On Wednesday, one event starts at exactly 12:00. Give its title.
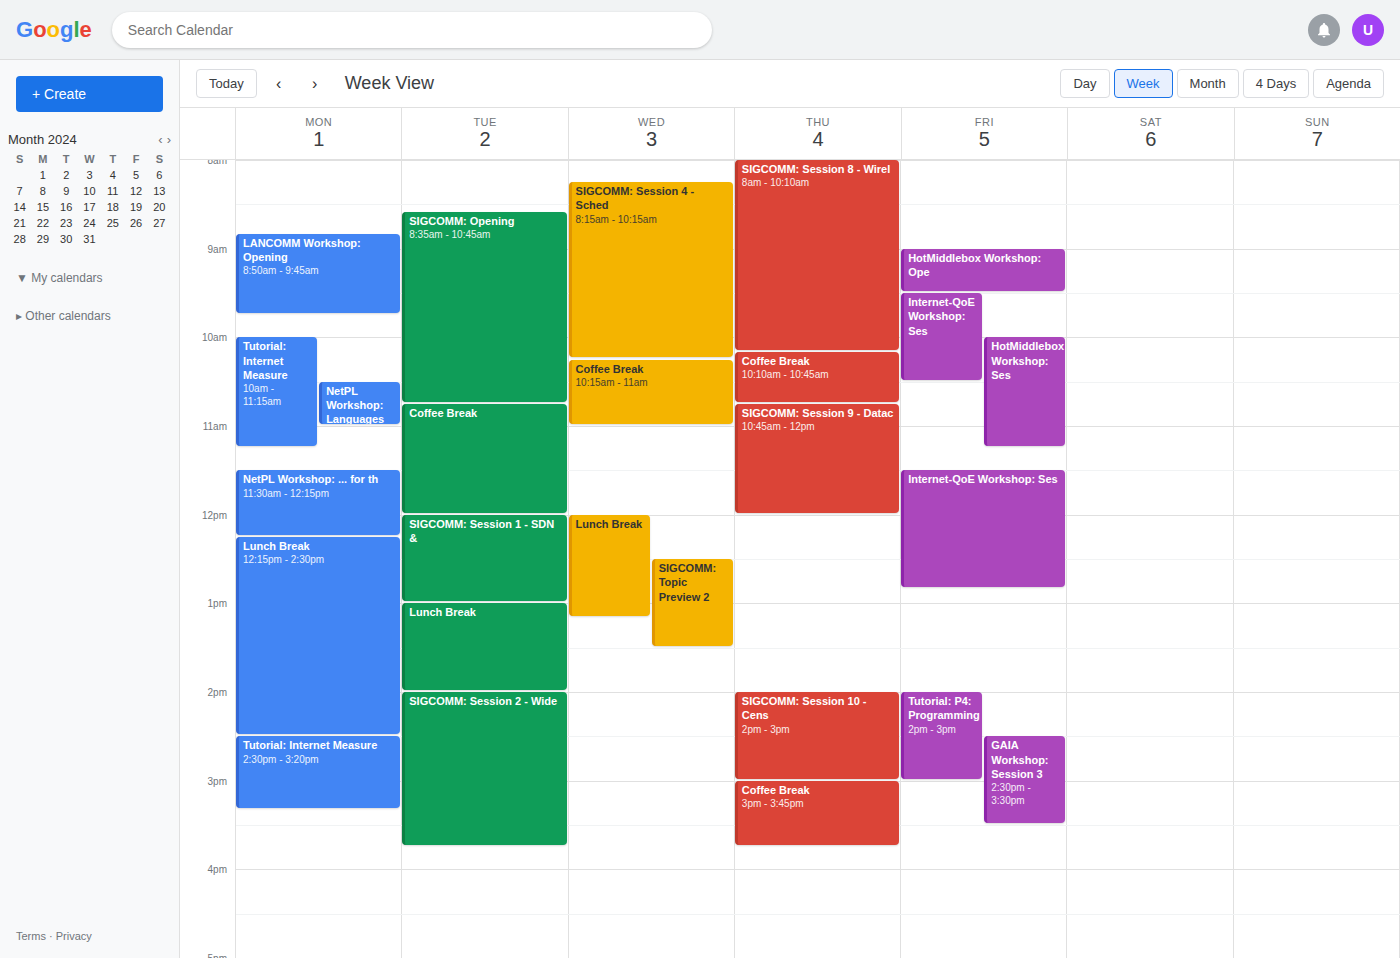
"Lunch Break"